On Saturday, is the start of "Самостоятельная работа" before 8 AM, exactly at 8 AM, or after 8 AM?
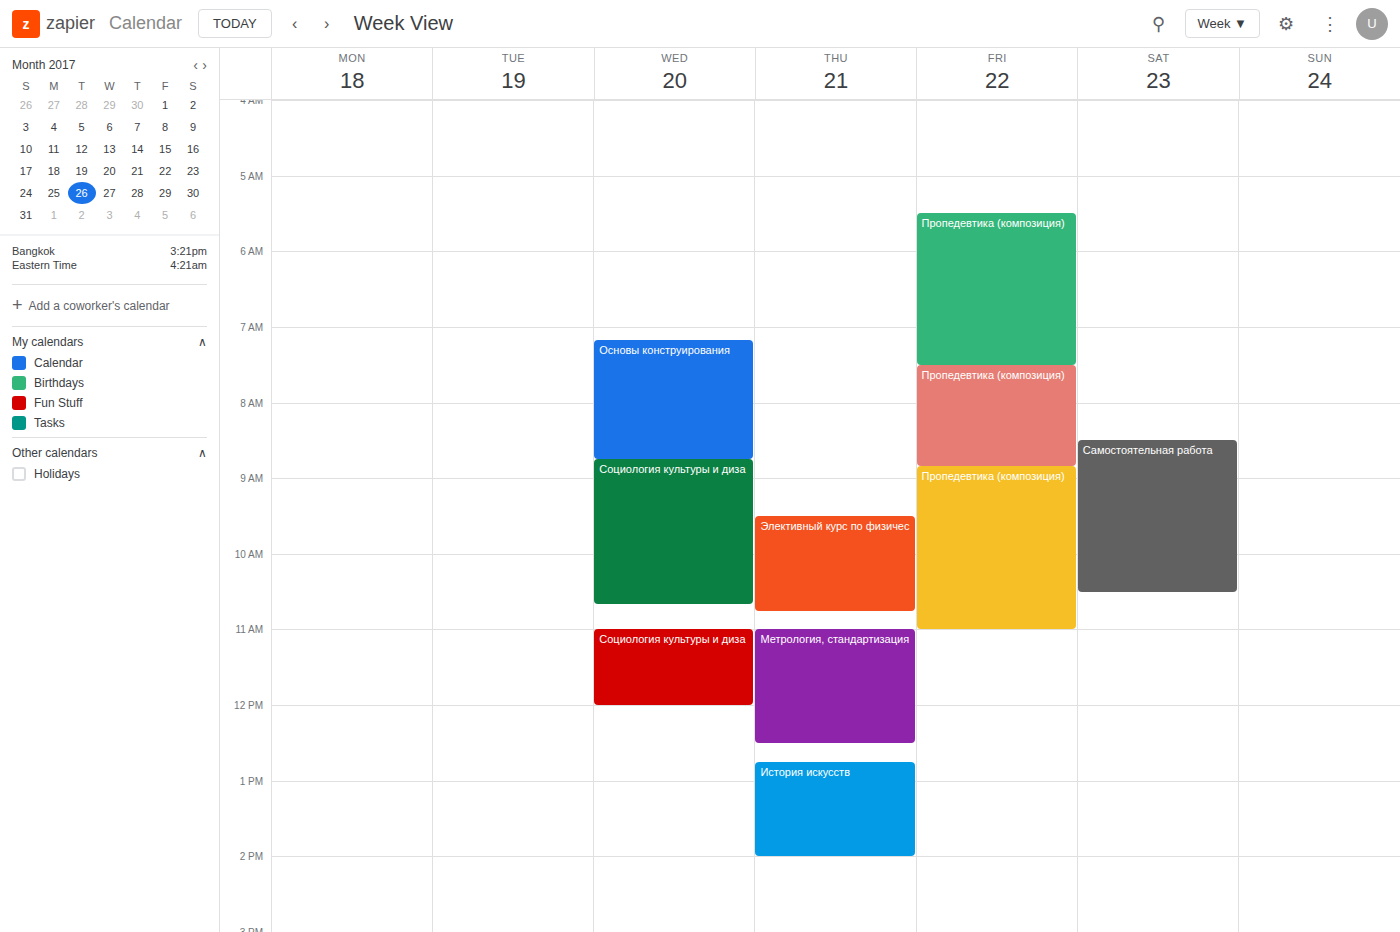
8:30 AM -- after 8 AM, 30 minutes below the 8 AM line.